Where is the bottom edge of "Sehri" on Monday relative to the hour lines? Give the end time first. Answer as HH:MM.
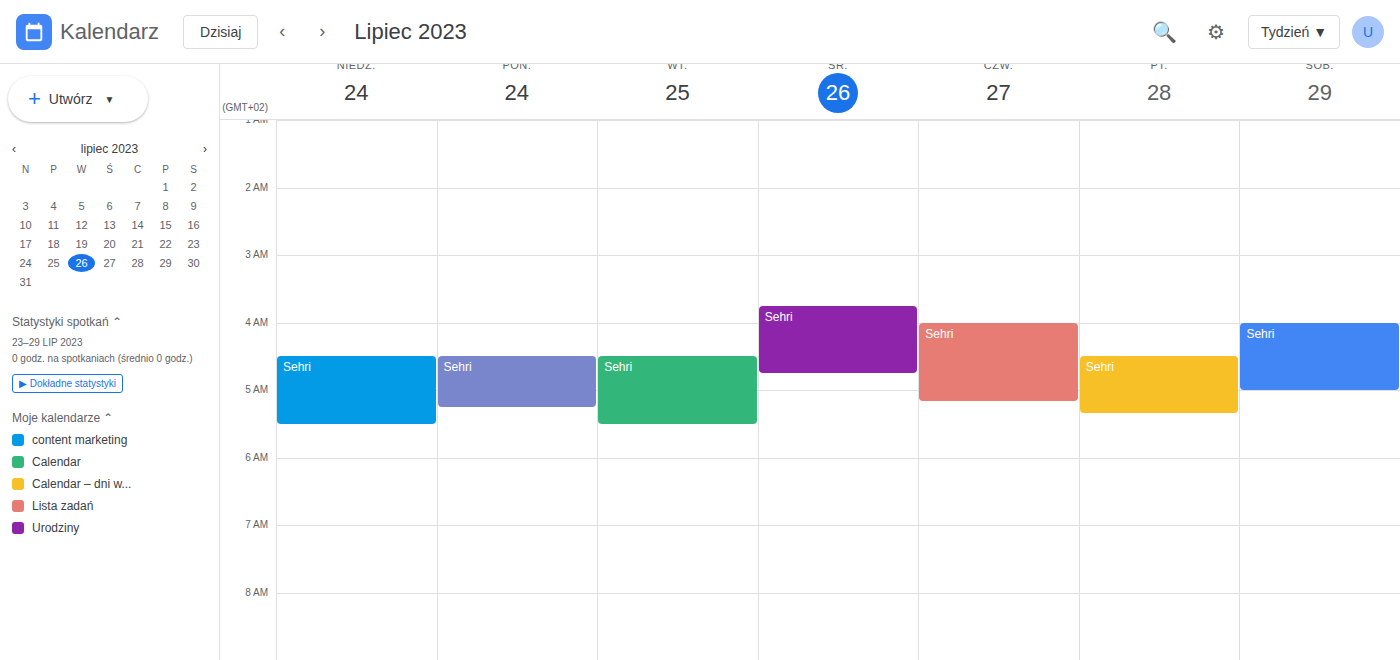
05:15 -- neither: a quarter of the way from the 05:00 line to the 06:00 line.